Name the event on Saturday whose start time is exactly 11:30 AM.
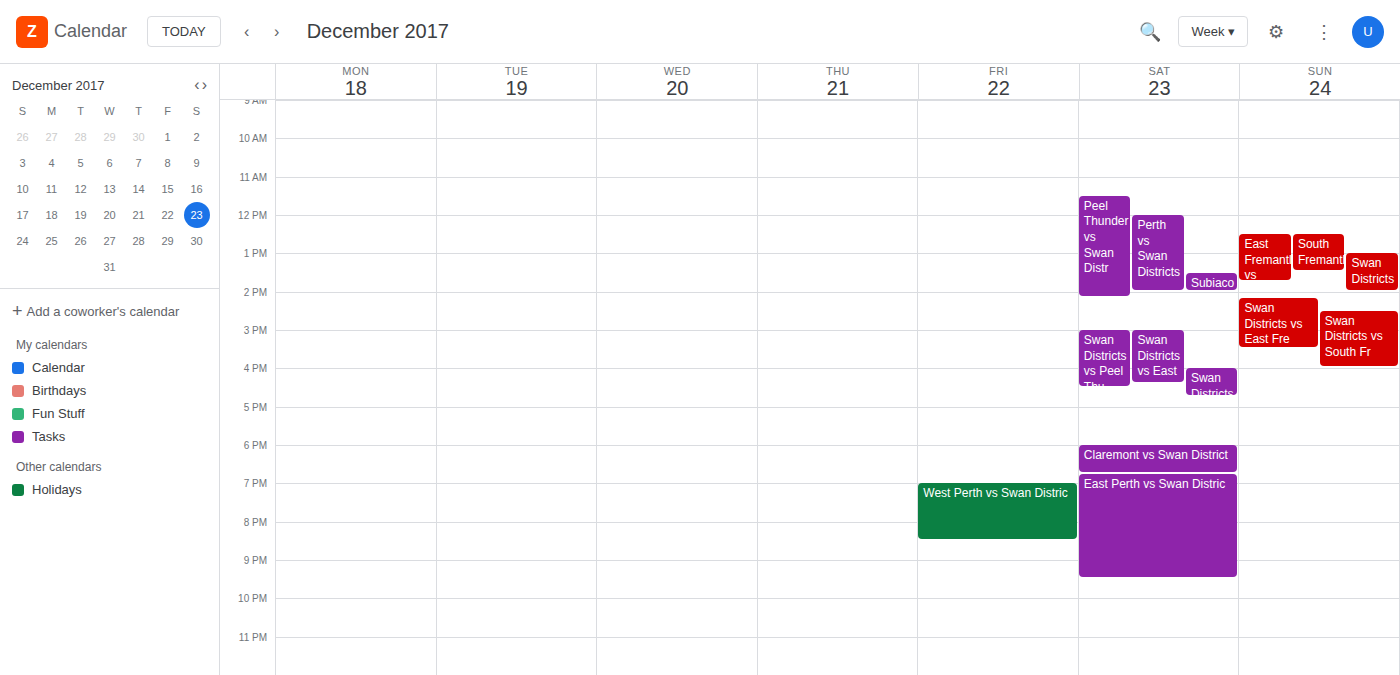
"Peel Thunder vs Swan Distr"